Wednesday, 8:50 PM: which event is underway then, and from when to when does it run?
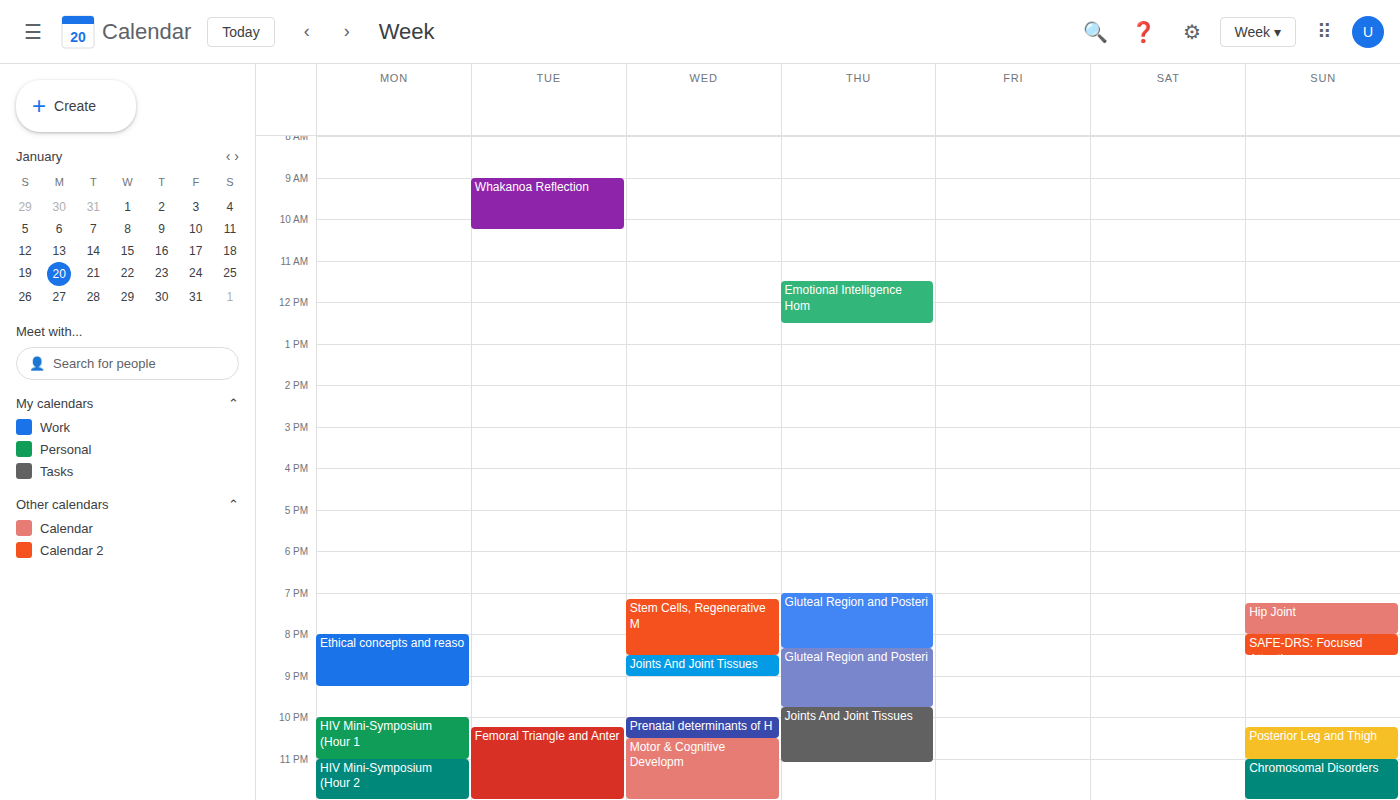
"Joints And Joint Tissues", 8:30 PM to 9:00 PM